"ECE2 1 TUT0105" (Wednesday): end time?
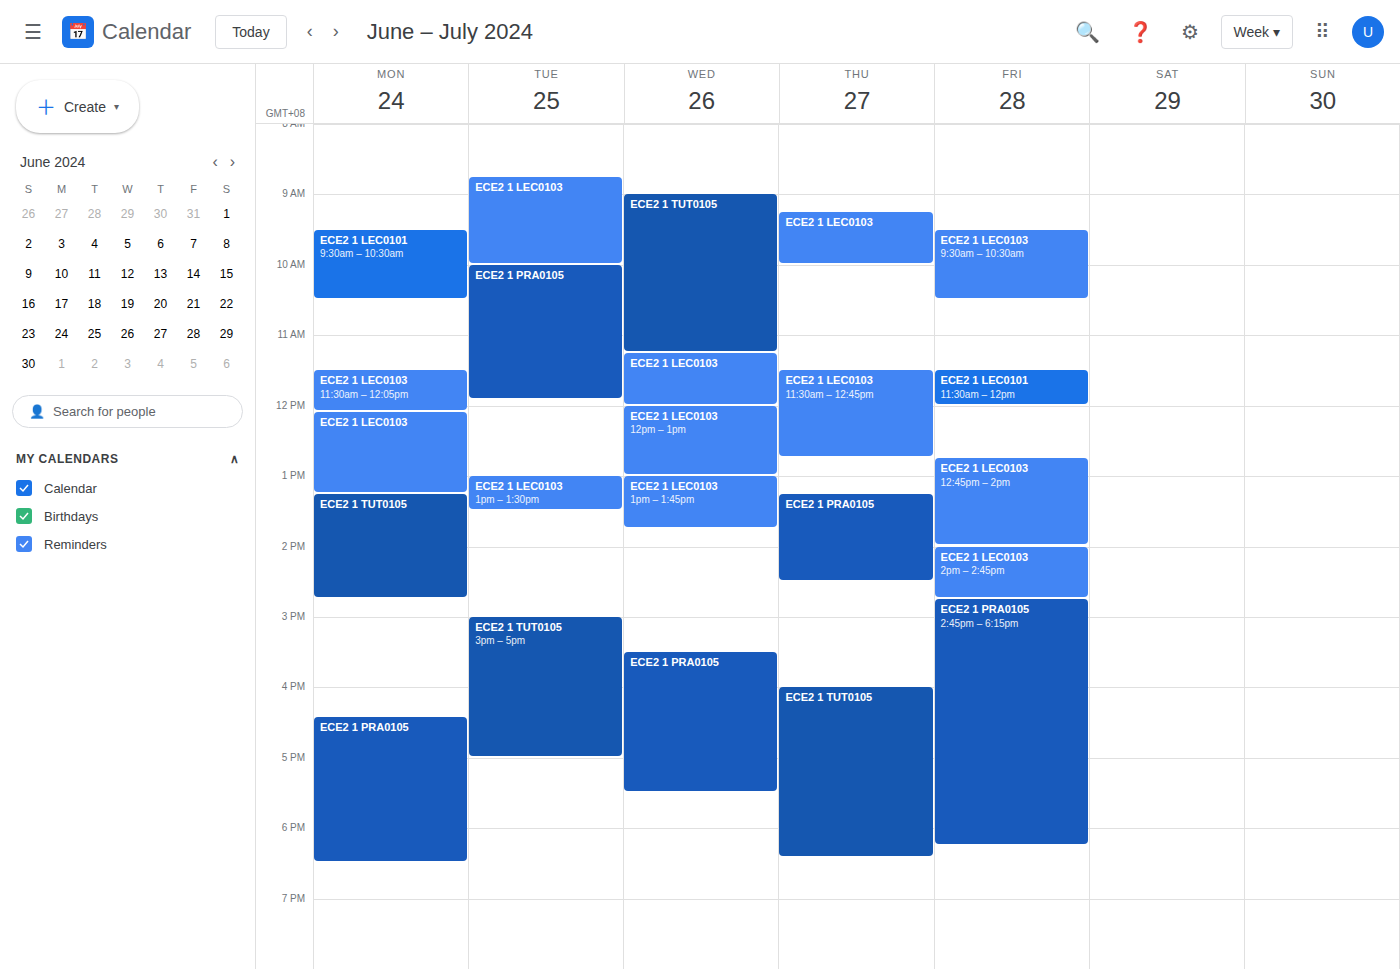
11:15 AM